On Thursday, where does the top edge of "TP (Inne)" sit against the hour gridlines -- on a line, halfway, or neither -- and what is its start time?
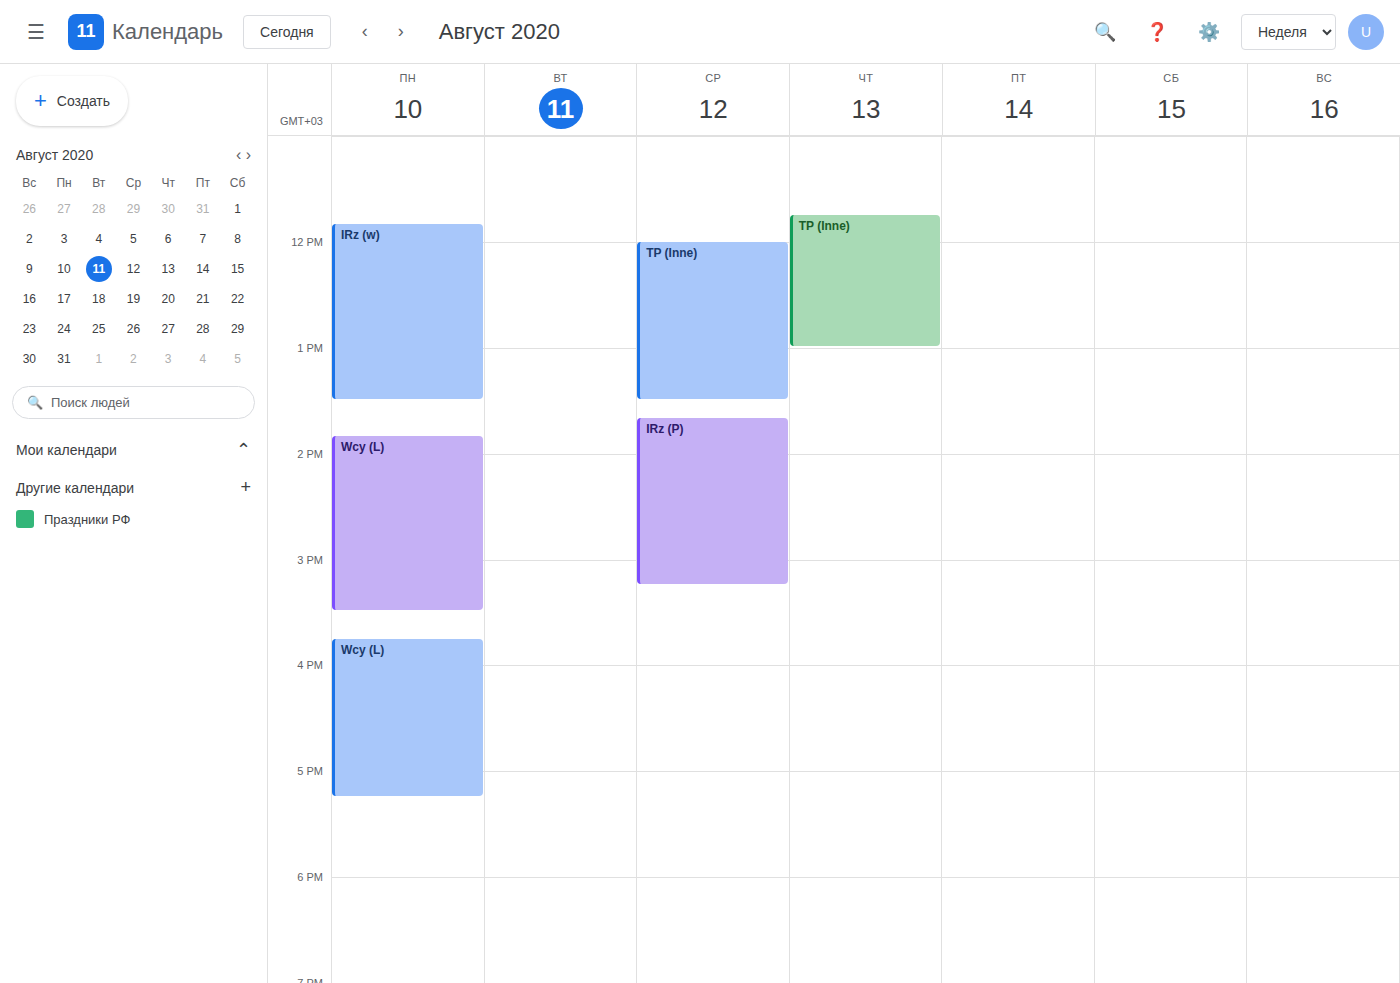
11:45 -- neither: three quarters of the way from the 11:00 line to the 12:00 line.